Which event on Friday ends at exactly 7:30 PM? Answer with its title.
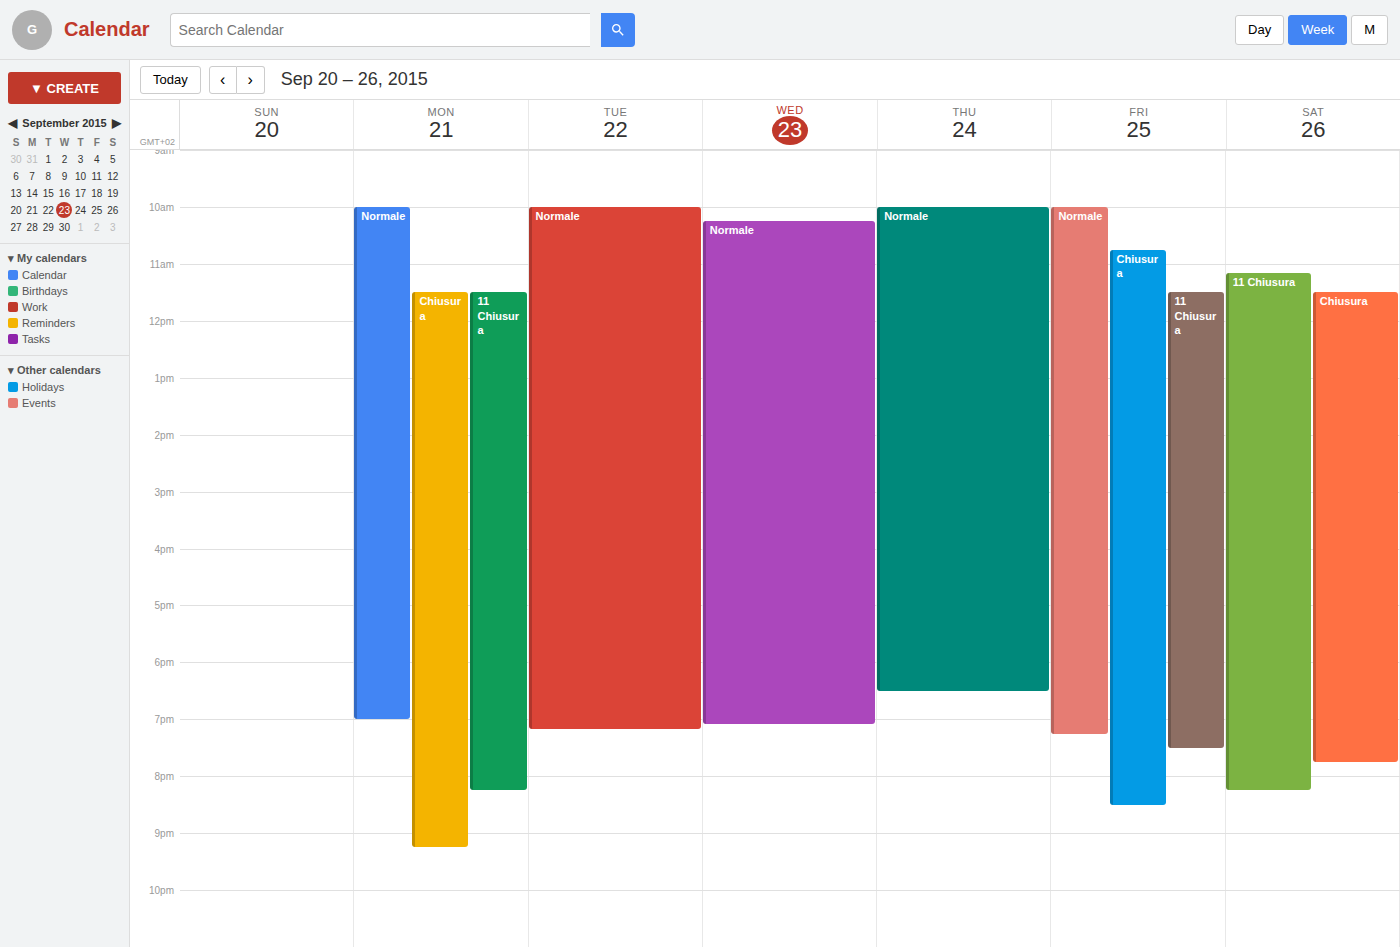
"11 Chiusura"